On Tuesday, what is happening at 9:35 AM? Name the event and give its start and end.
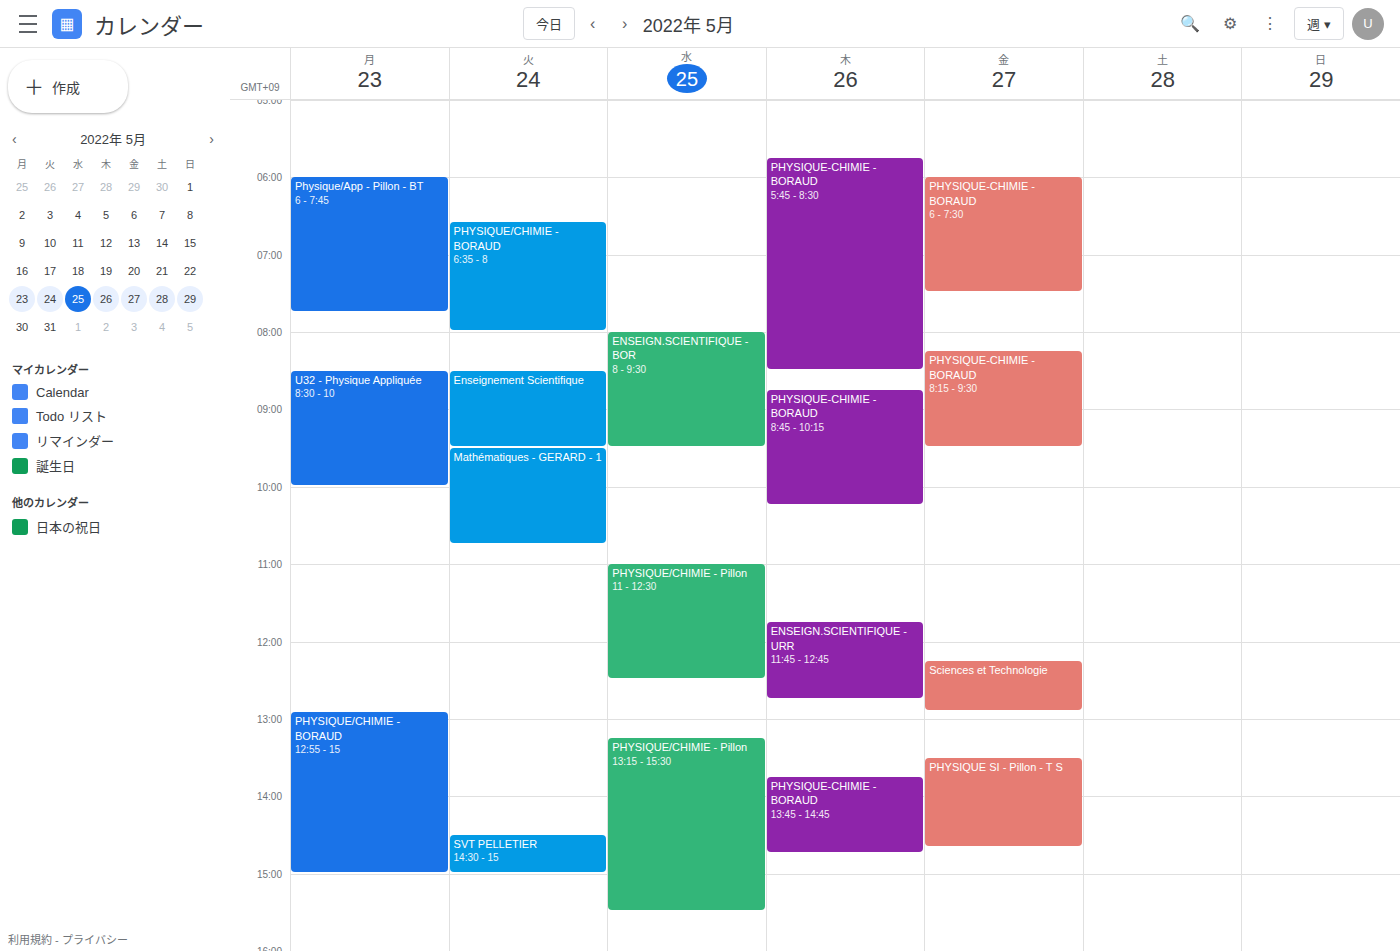
"Mathématiques - GERARD - 1", 9:30 AM to 10:45 AM